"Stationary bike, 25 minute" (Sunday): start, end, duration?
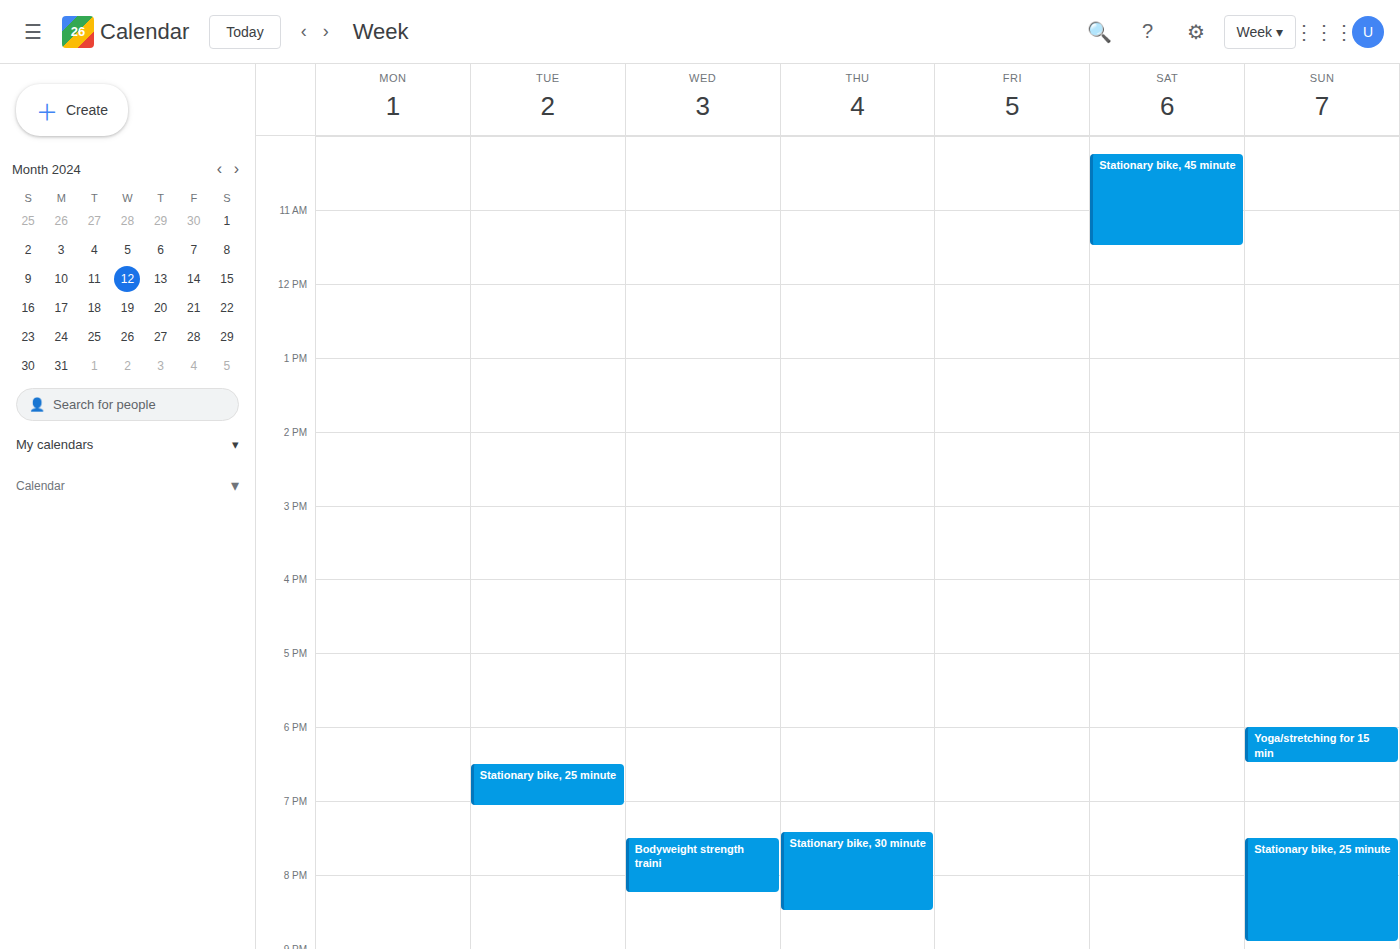
19:30 to 20:55, 1 hour 25 minutes